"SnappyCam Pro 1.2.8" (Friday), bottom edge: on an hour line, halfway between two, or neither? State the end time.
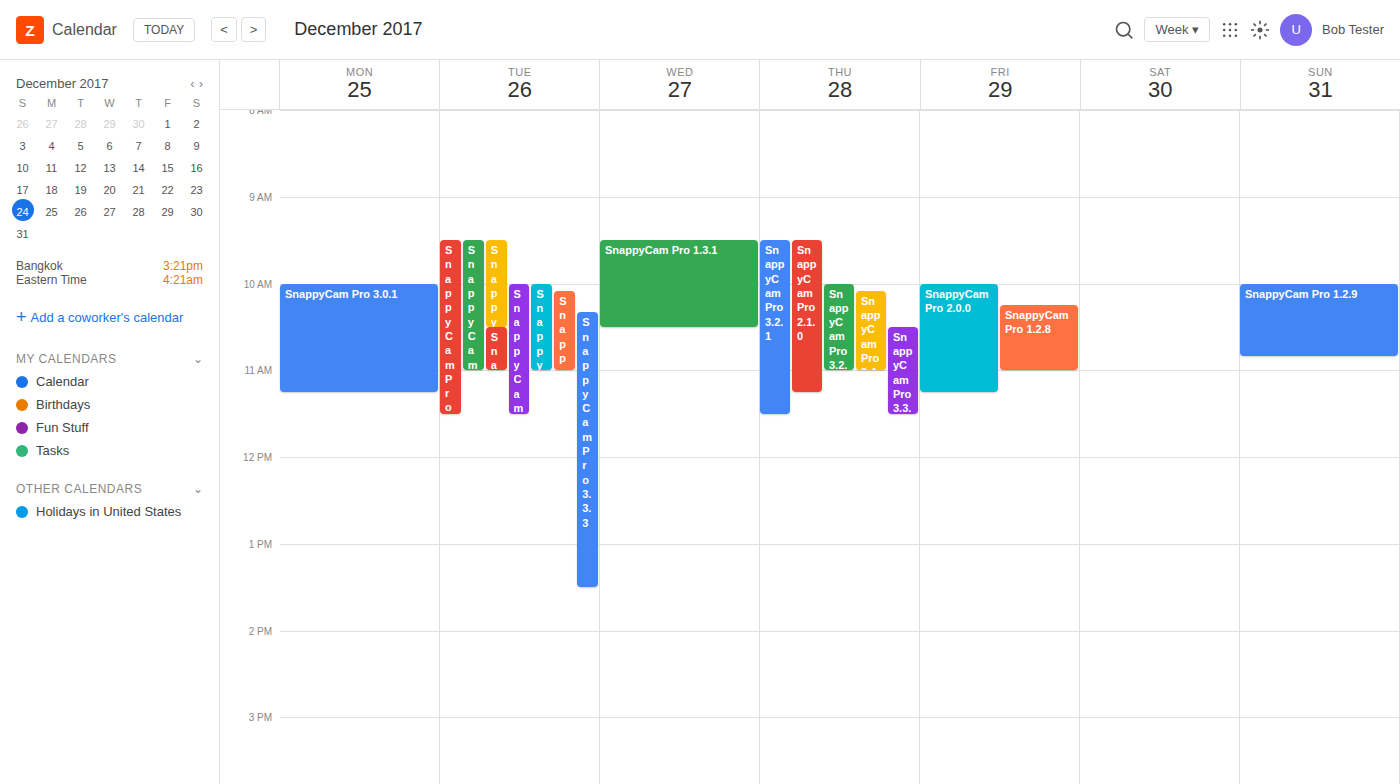
11:00 AM -- exactly on the 11 AM line.